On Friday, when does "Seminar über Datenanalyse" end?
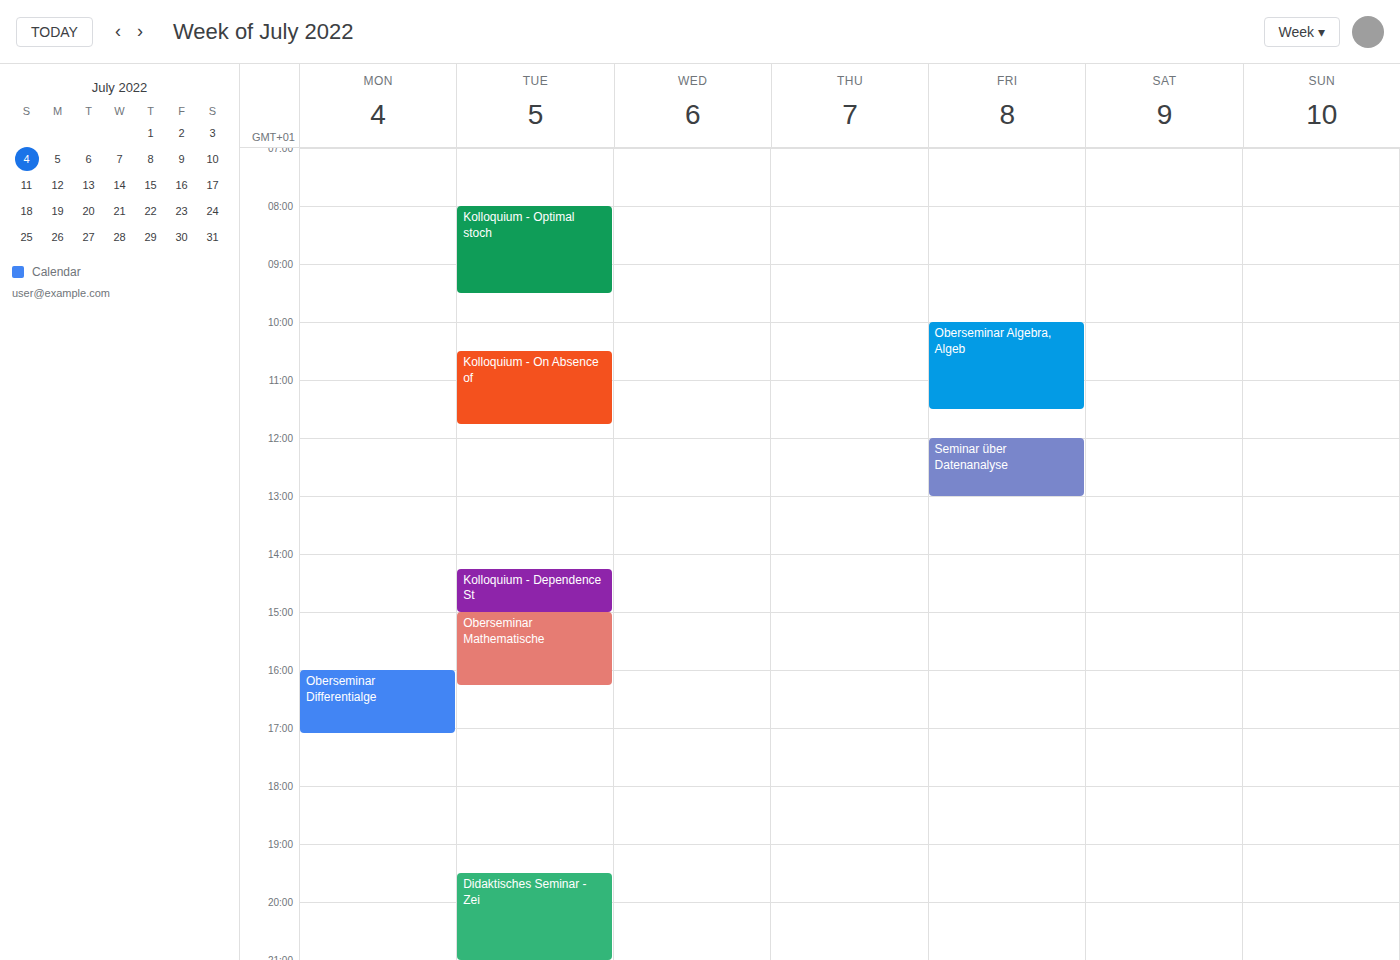
1:00 PM